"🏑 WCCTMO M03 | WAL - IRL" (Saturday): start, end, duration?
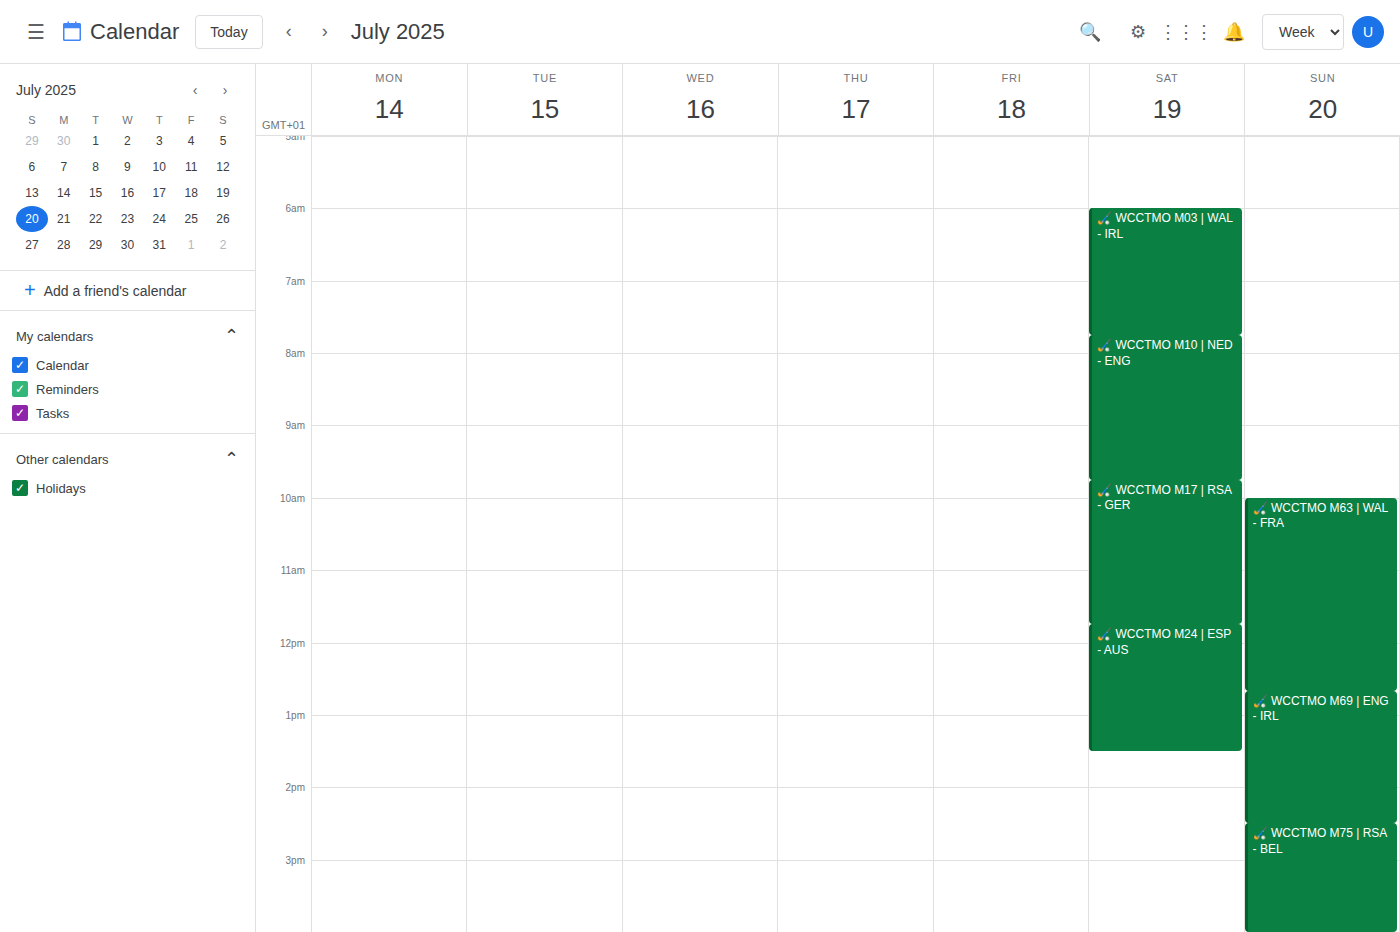
6:00 AM to 7:45 AM, 1 hour 45 minutes